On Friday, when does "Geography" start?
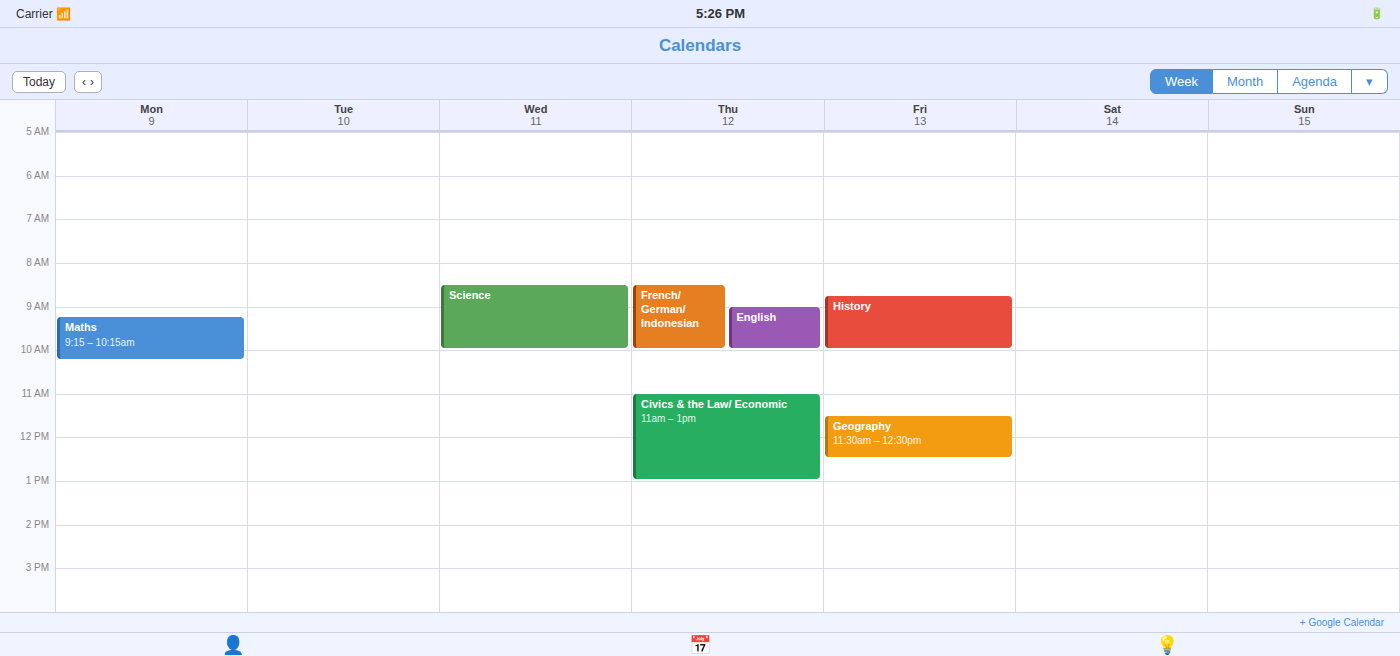
11:30 AM